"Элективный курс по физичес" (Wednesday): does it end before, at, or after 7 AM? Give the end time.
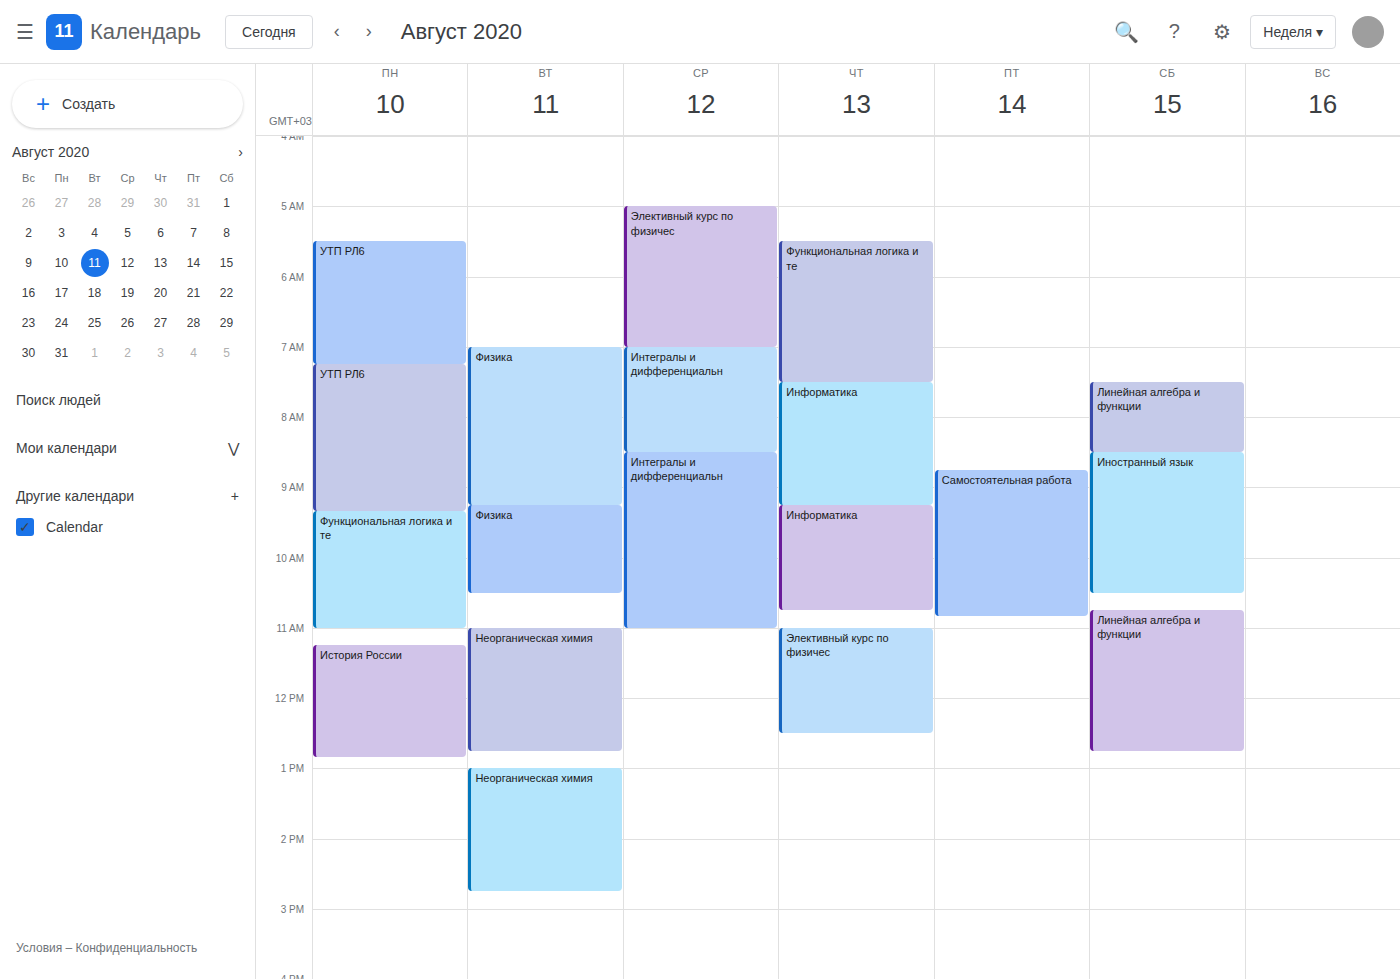
7:00 AM -- exactly at 7 AM, on the 7 AM line.